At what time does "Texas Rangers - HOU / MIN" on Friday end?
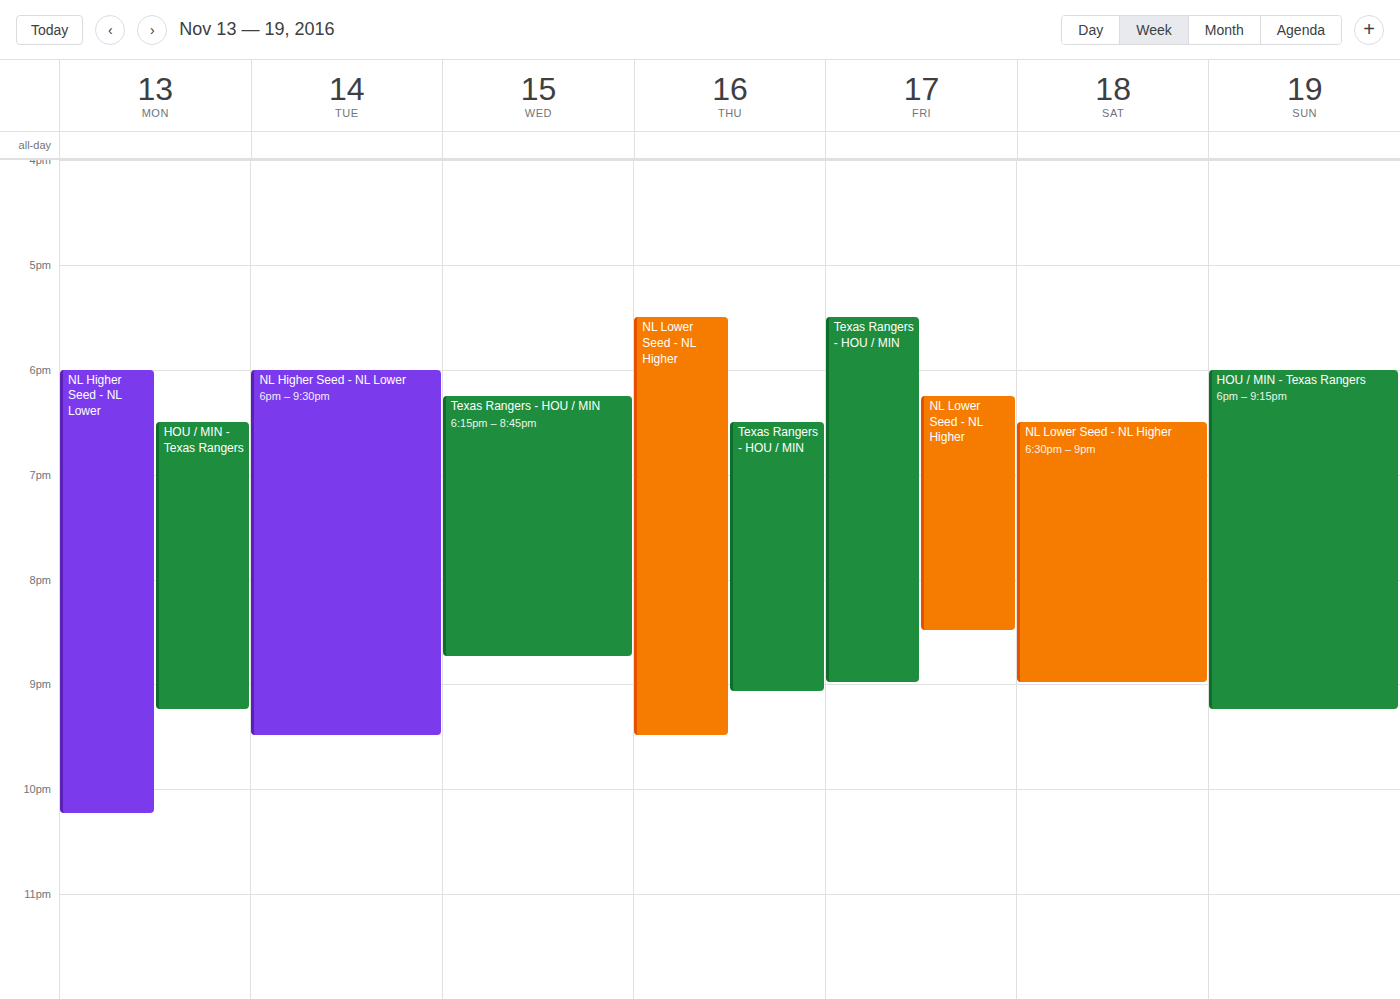
9:00 PM